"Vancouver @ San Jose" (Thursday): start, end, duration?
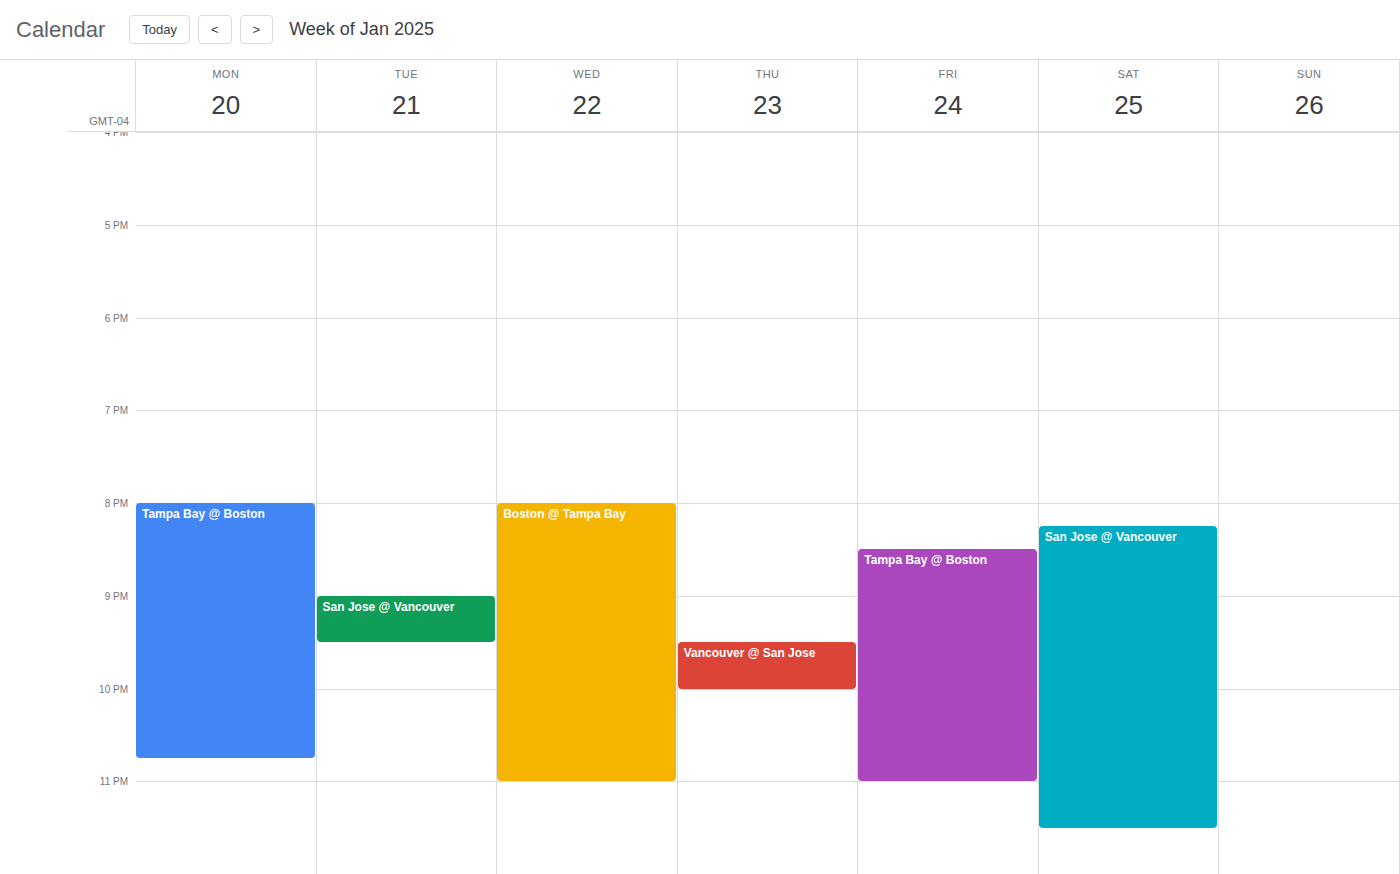
9:30 PM to 10:00 PM, 30 minutes